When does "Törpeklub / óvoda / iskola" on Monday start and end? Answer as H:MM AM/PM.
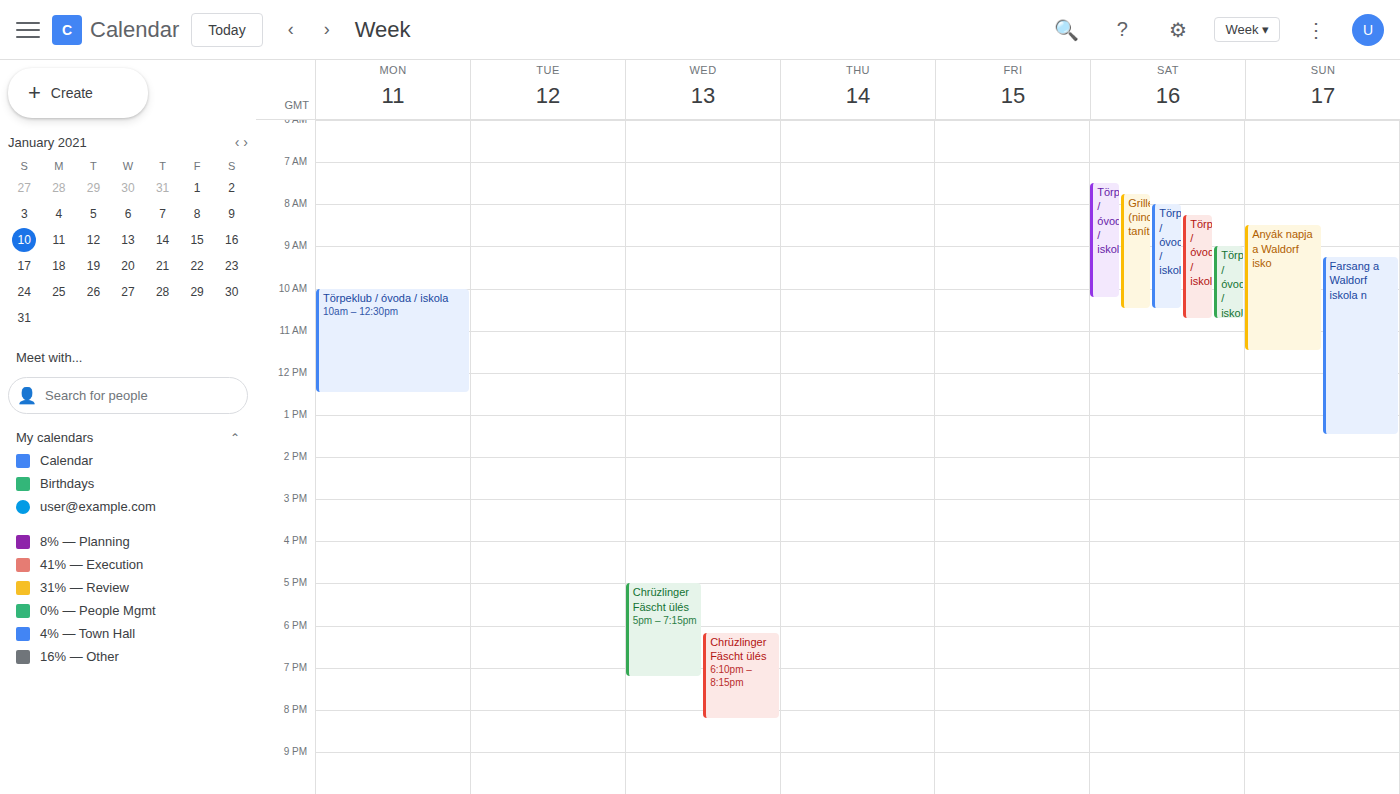
10:00 AM to 12:30 PM